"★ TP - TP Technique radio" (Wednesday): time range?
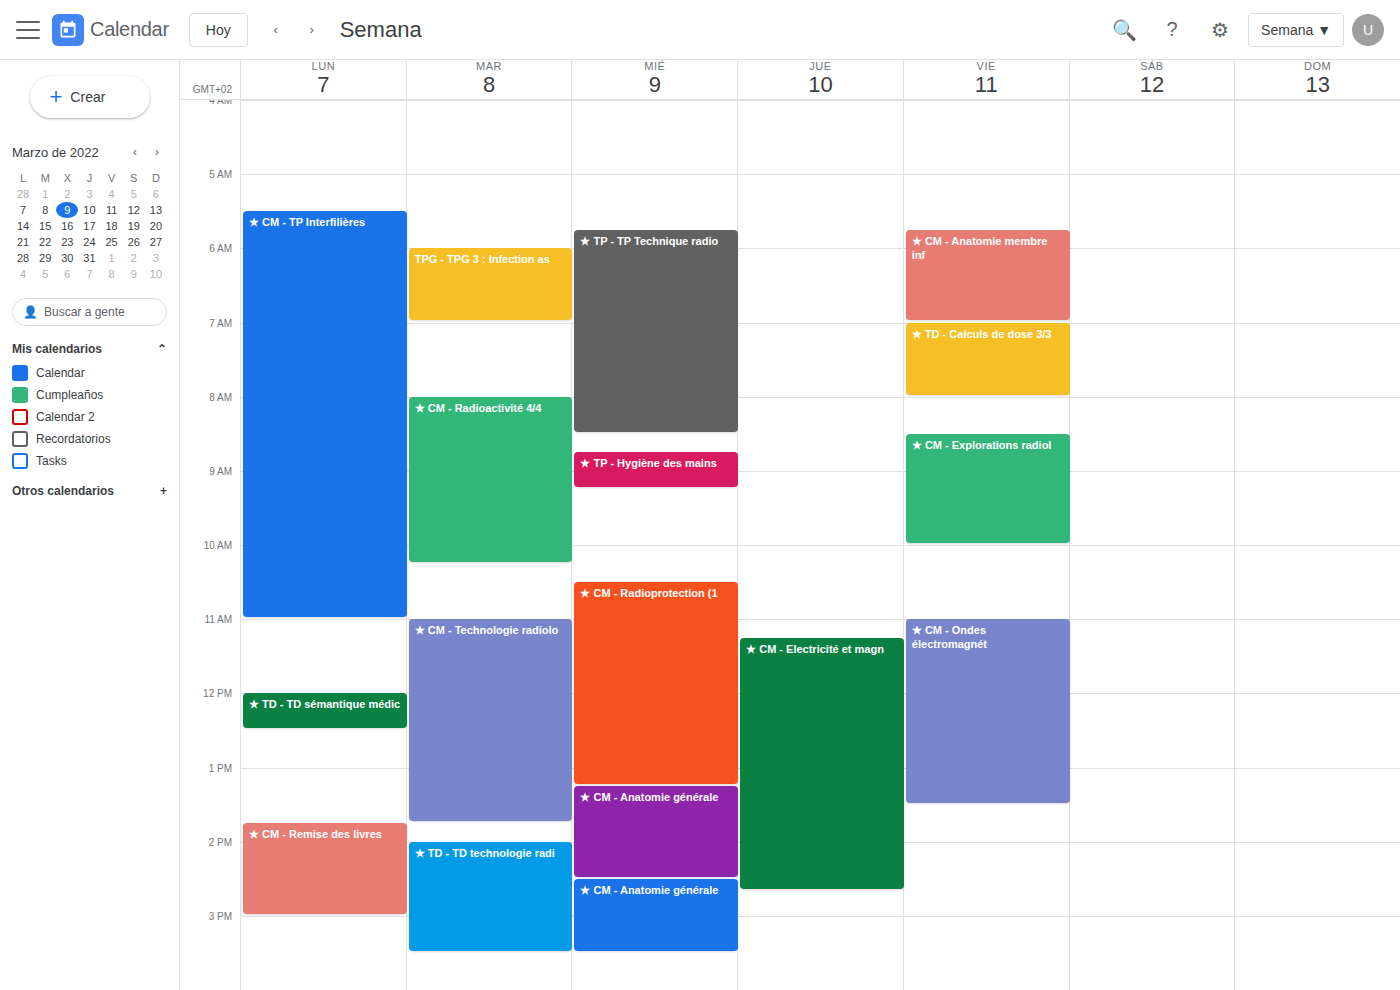
05:45 to 08:30